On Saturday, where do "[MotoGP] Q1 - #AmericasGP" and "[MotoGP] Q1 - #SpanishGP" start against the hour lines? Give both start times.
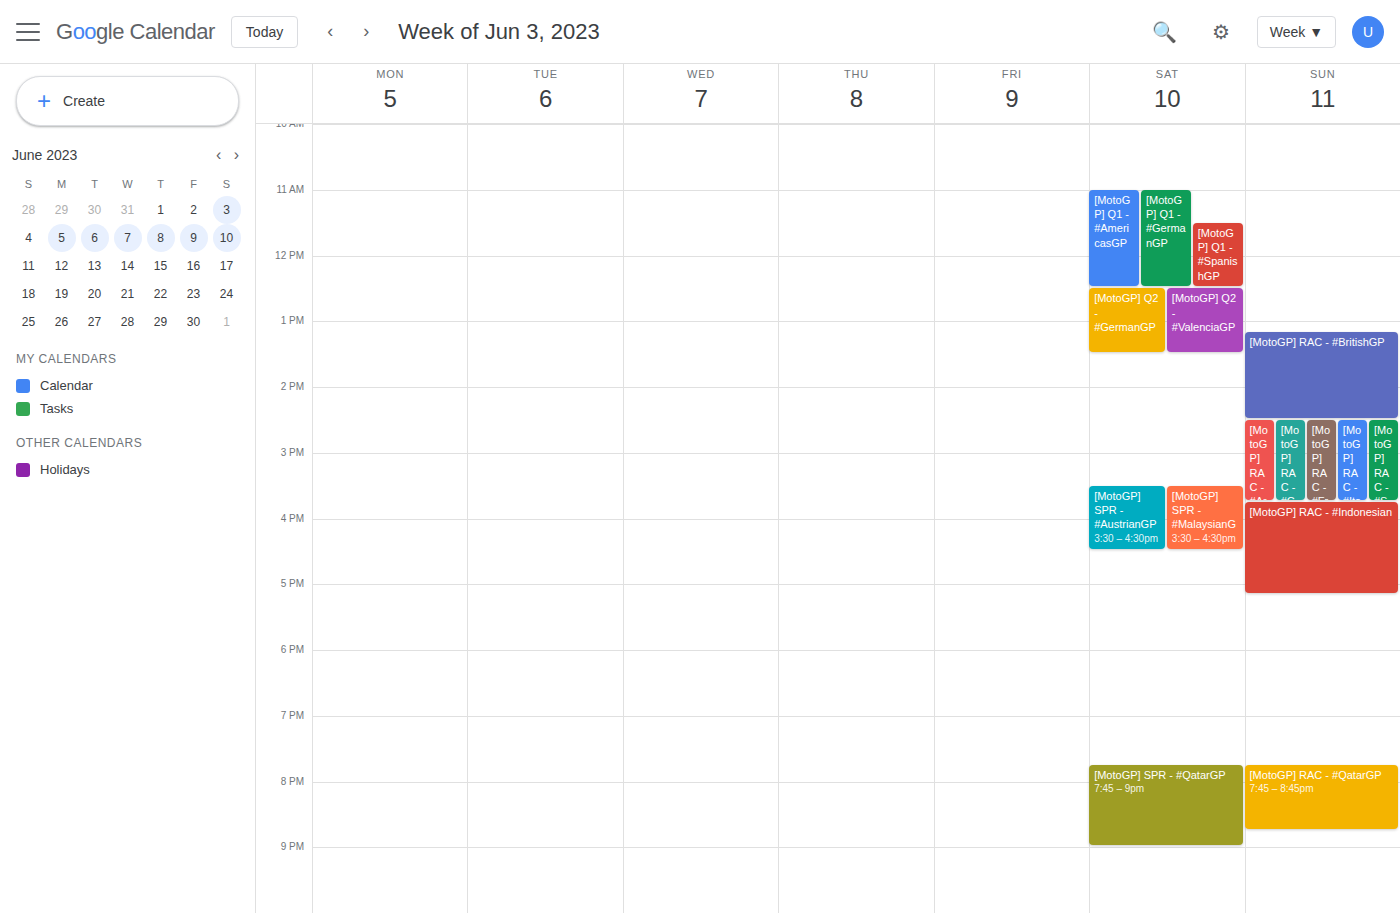
"[MotoGP] Q1 - #AmericasGP": 11:00, exactly on the 11:00 line. "[MotoGP] Q1 - #SpanishGP": 11:30, halfway between the 11:00 and 12:00 lines.